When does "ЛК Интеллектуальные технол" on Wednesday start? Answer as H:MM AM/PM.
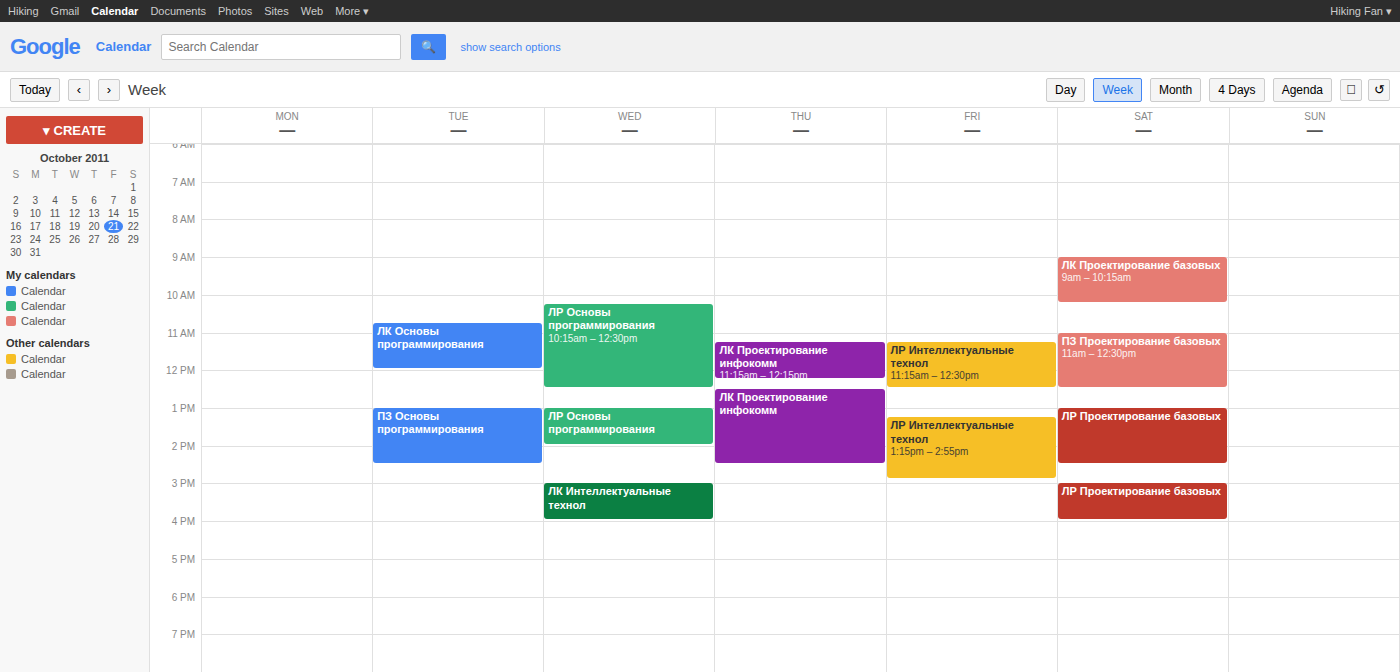
3:00 PM